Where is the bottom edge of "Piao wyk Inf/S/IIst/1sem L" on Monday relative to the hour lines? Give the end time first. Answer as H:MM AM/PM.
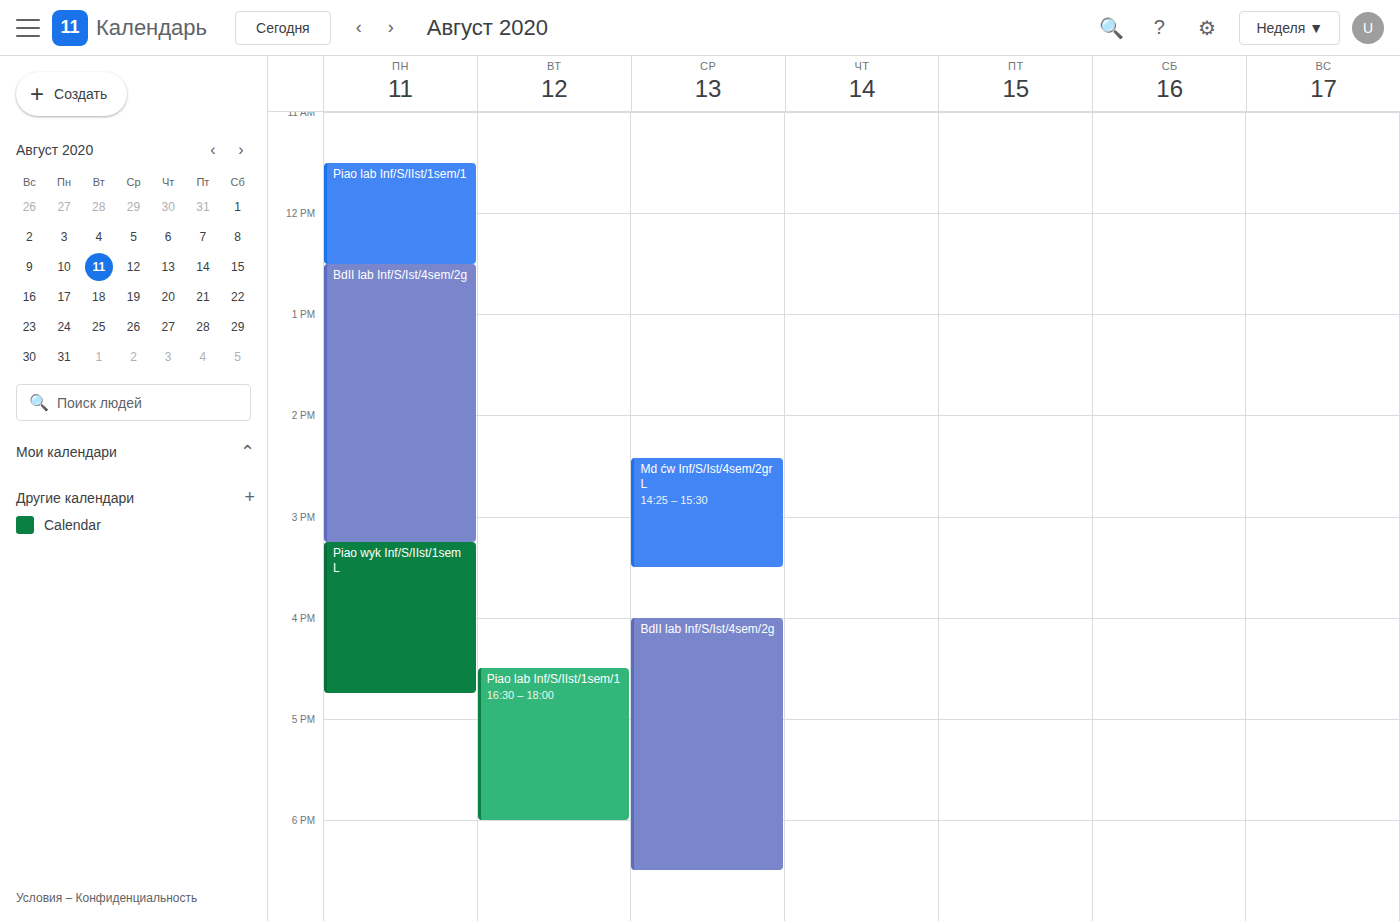
4:45 PM -- neither: three quarters of the way from the 4 PM line to the 5 PM line.